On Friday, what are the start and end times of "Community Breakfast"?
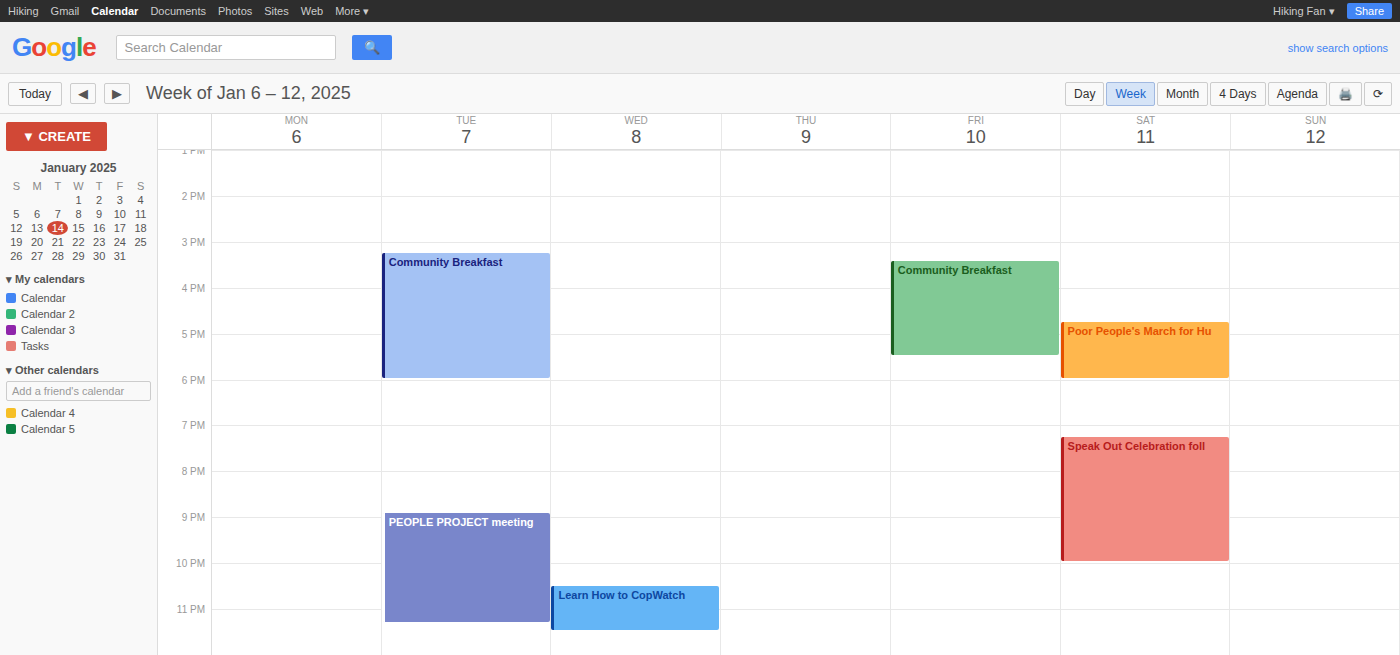
15:25 to 17:30